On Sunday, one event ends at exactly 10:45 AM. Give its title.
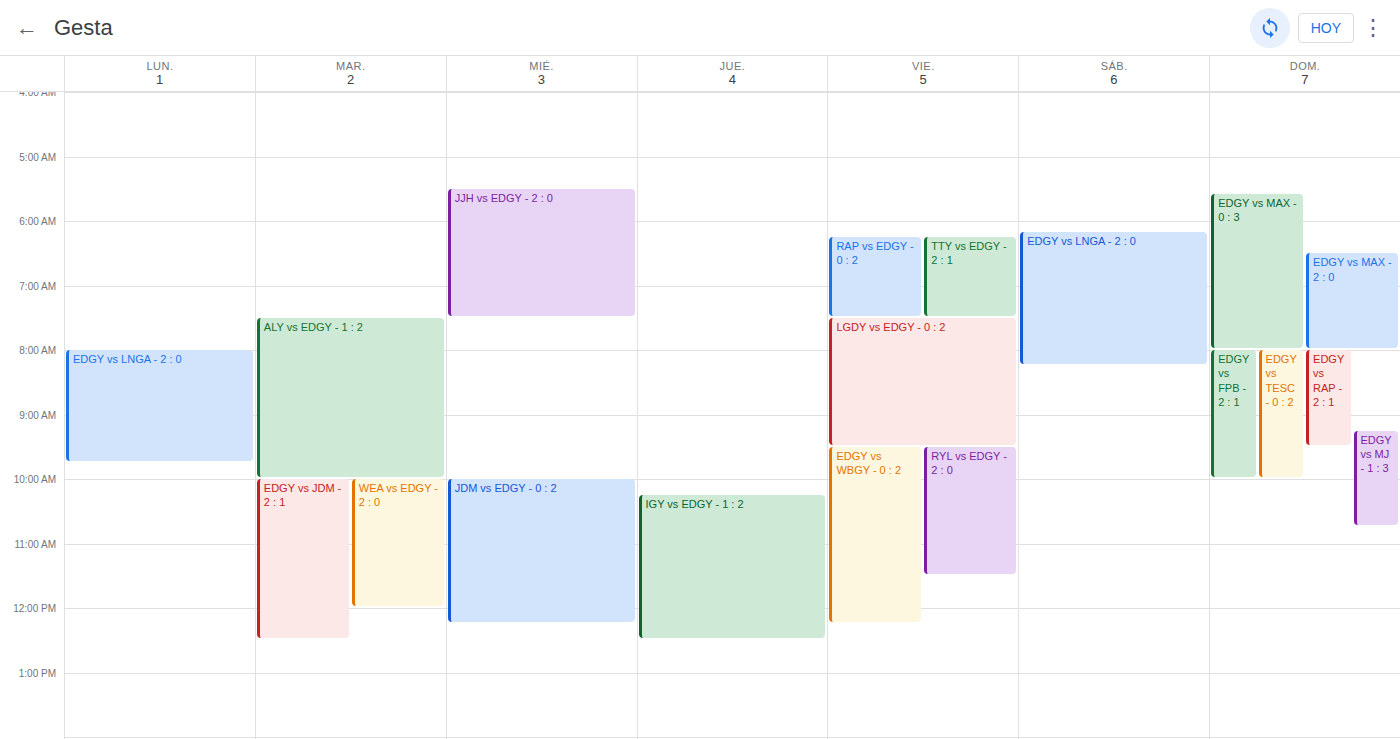
"EDGY vs MJ - 1 : 3"